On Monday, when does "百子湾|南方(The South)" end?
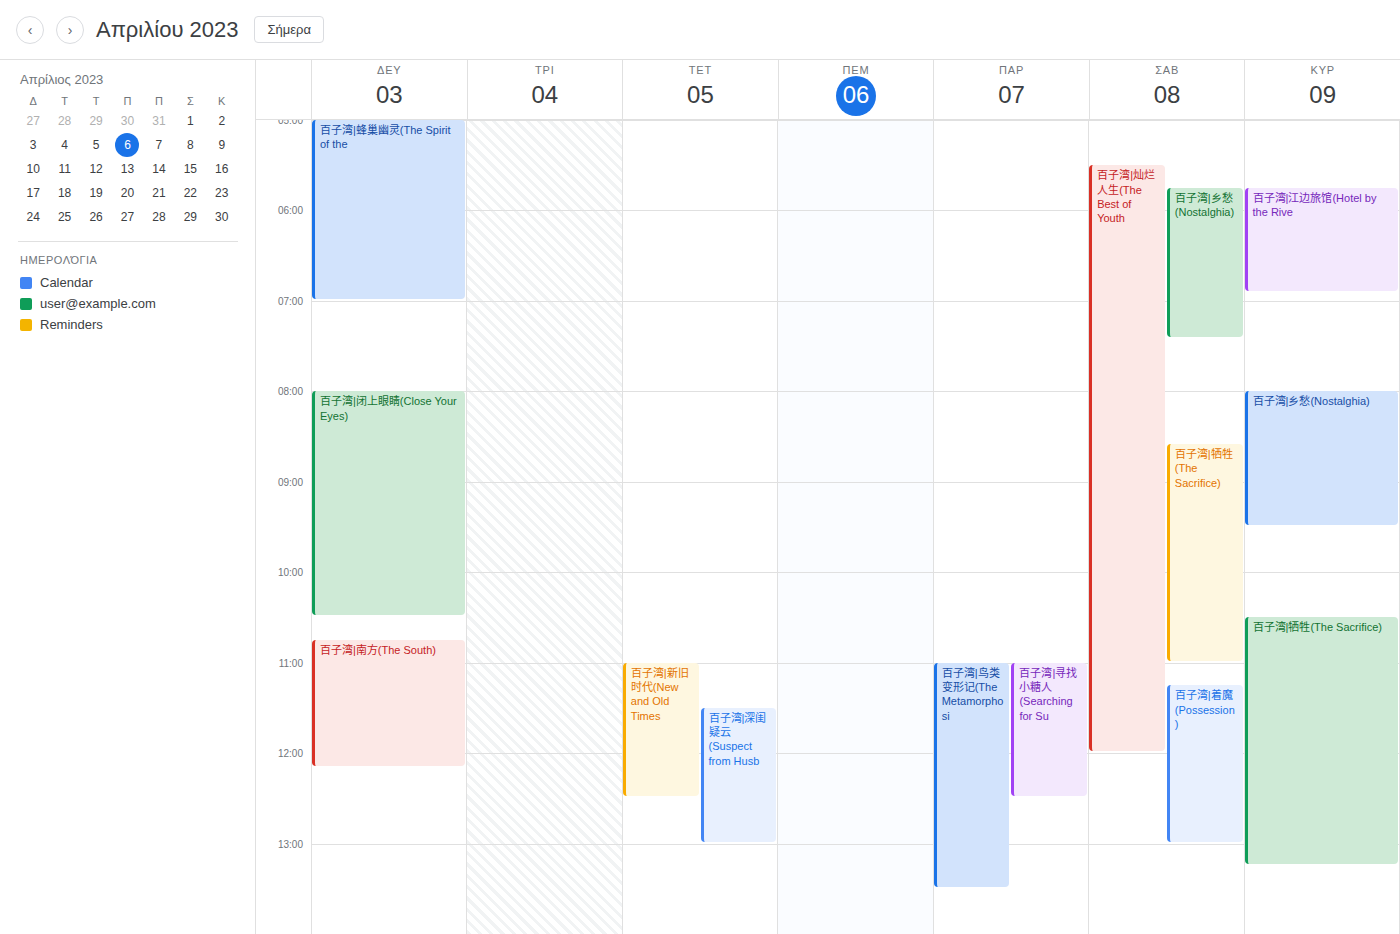
12:10